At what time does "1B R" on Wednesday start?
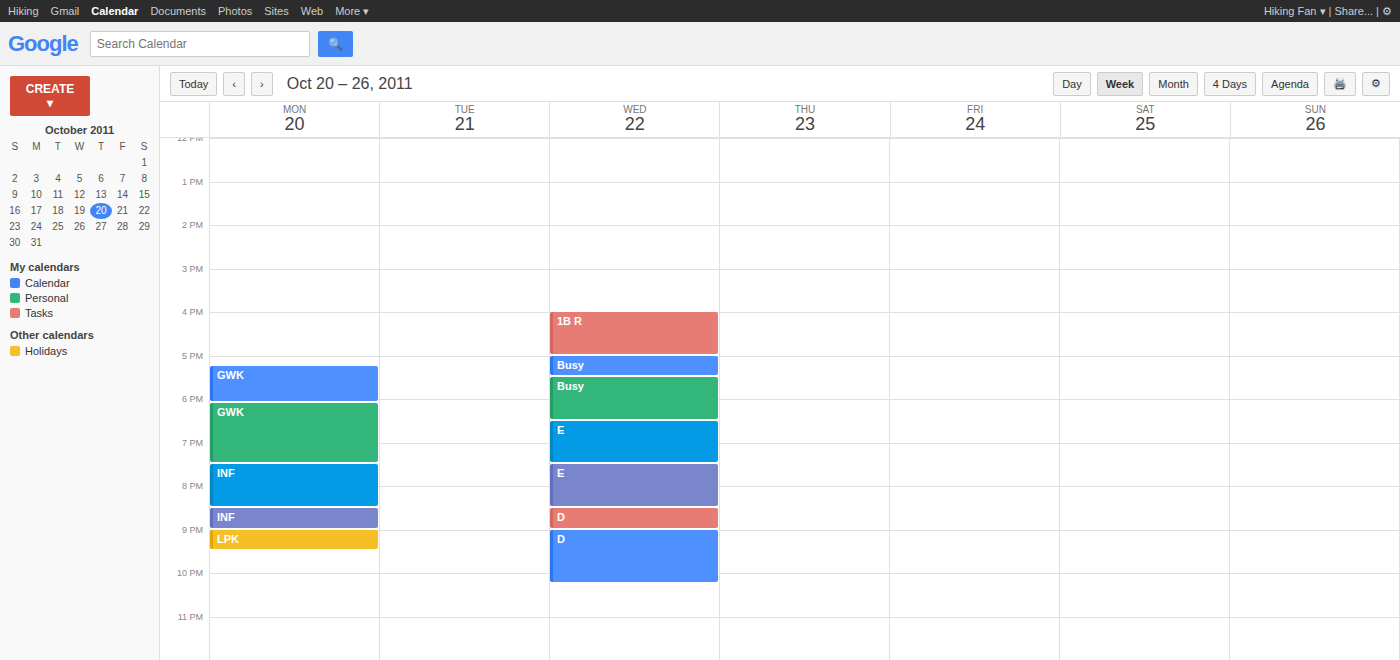
4:00 PM